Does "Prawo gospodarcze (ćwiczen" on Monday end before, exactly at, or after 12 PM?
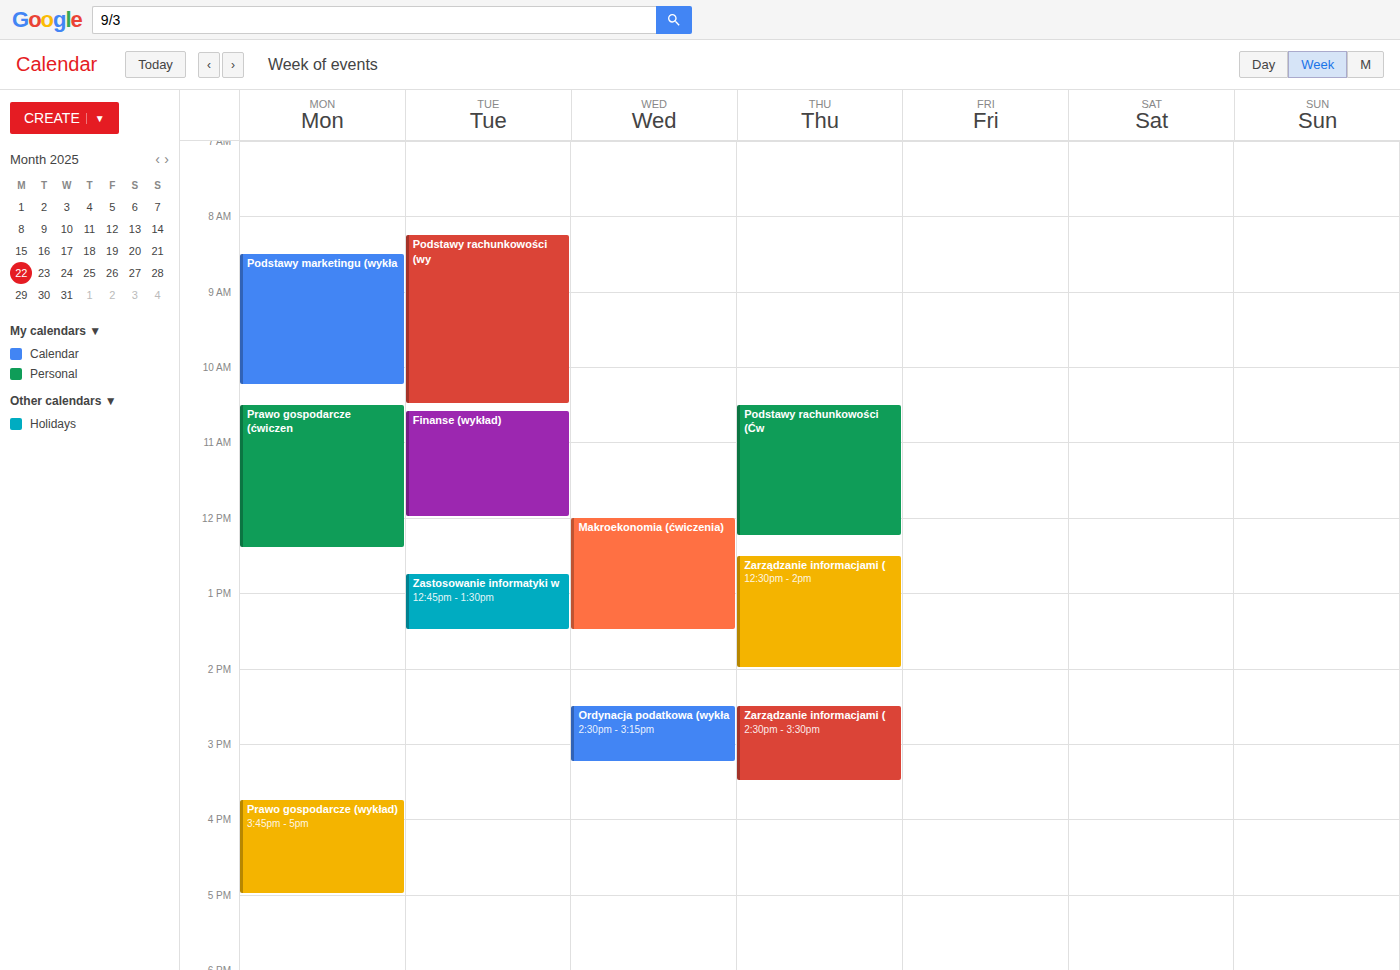
12:25 PM -- after 12 PM, 25 minutes below the 12 PM line.